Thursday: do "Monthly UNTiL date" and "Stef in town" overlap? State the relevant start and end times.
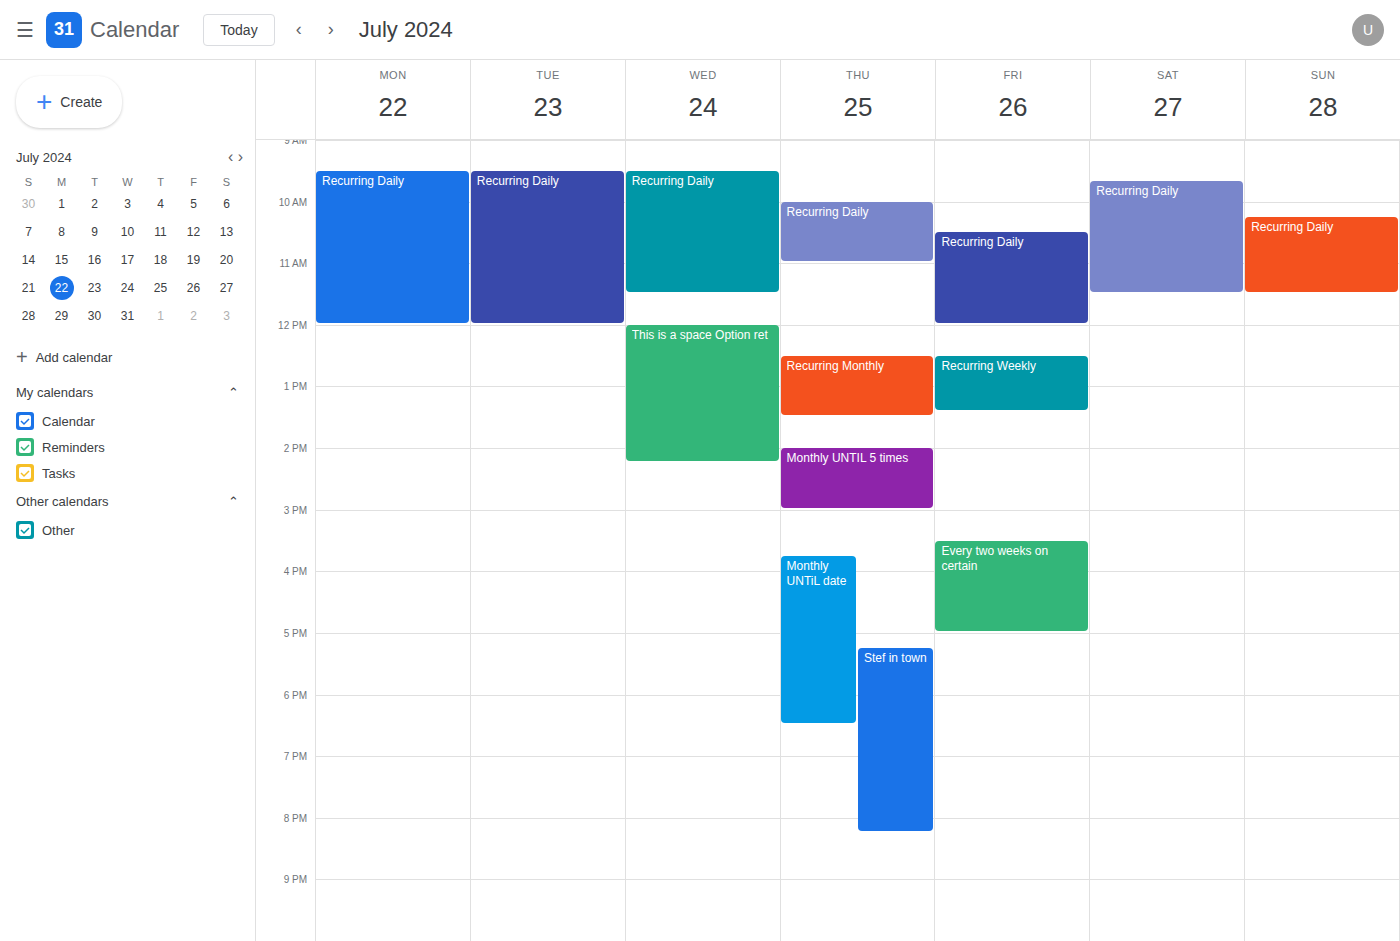
"Stef in town" starts at 5:15 PM, before "Monthly UNTiL date" ends at 6:30 PM -- they overlap.